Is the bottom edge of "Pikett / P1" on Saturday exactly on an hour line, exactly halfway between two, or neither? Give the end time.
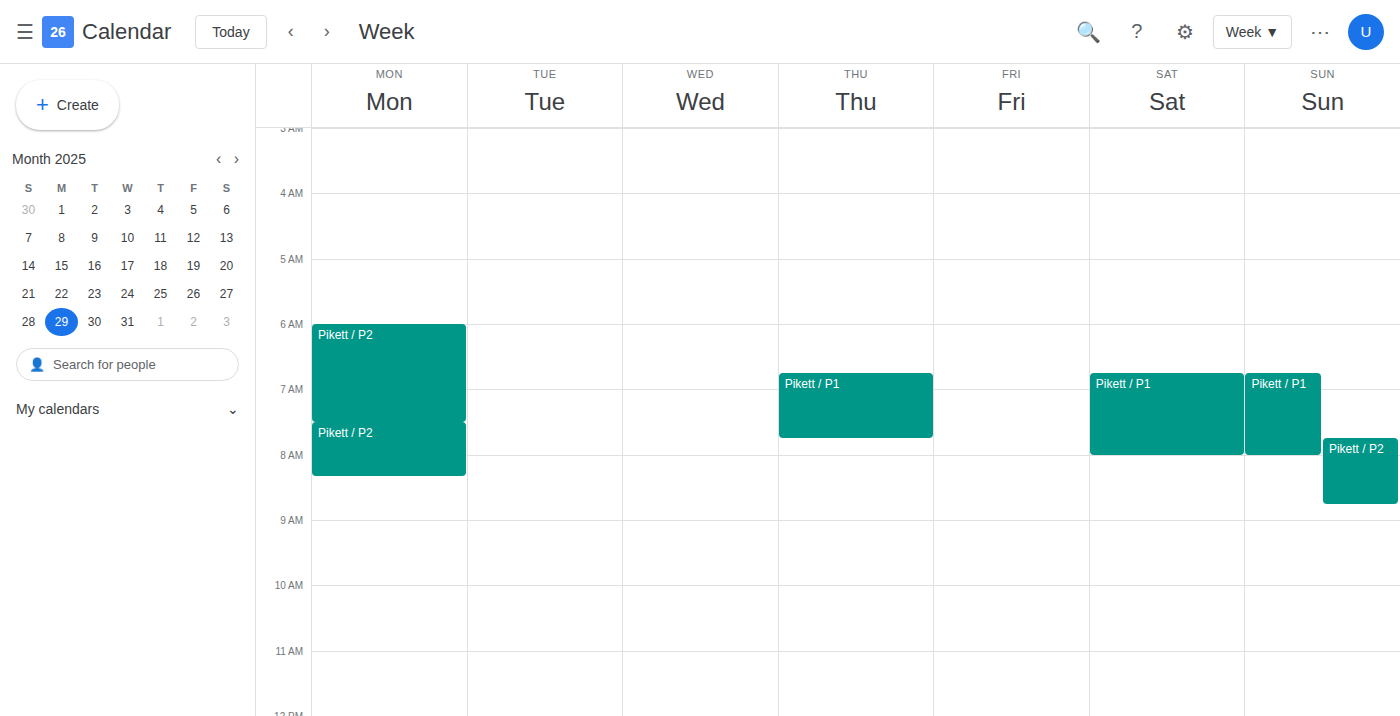
8:00 AM -- exactly on the 8 AM line.